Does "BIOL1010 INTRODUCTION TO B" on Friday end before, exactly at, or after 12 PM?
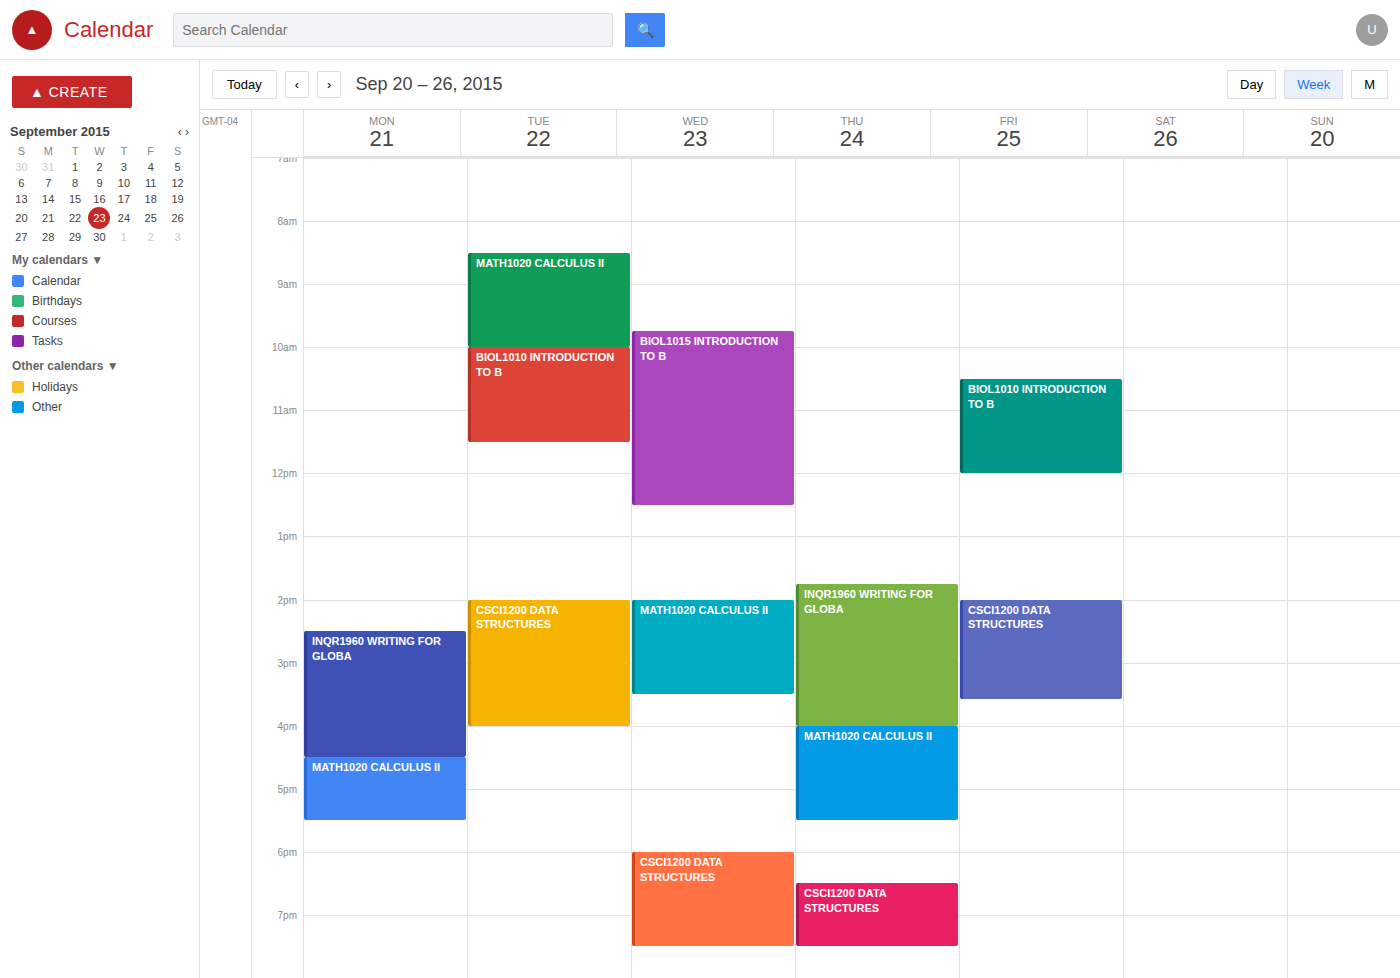
12:00 PM -- exactly at 12 PM, on the 12 PM line.